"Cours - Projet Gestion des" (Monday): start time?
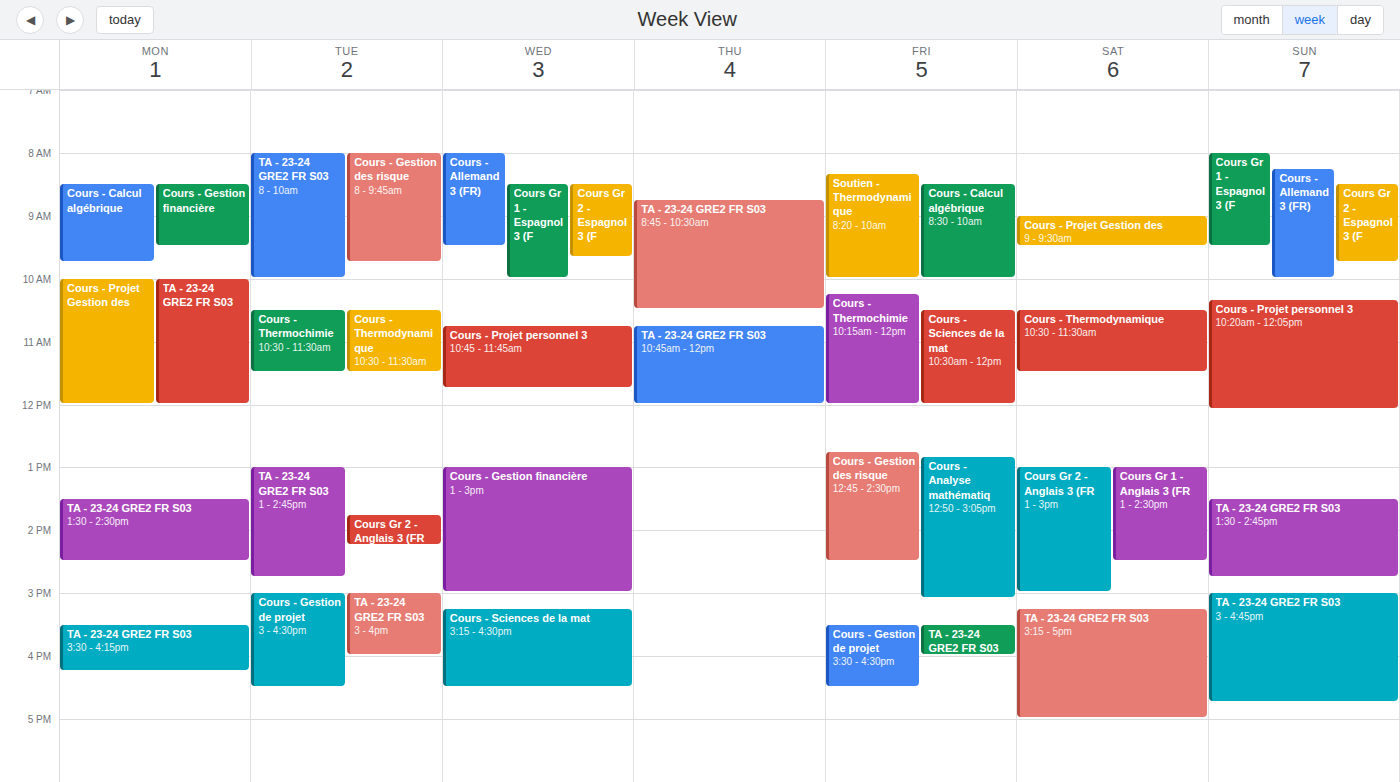
10:00